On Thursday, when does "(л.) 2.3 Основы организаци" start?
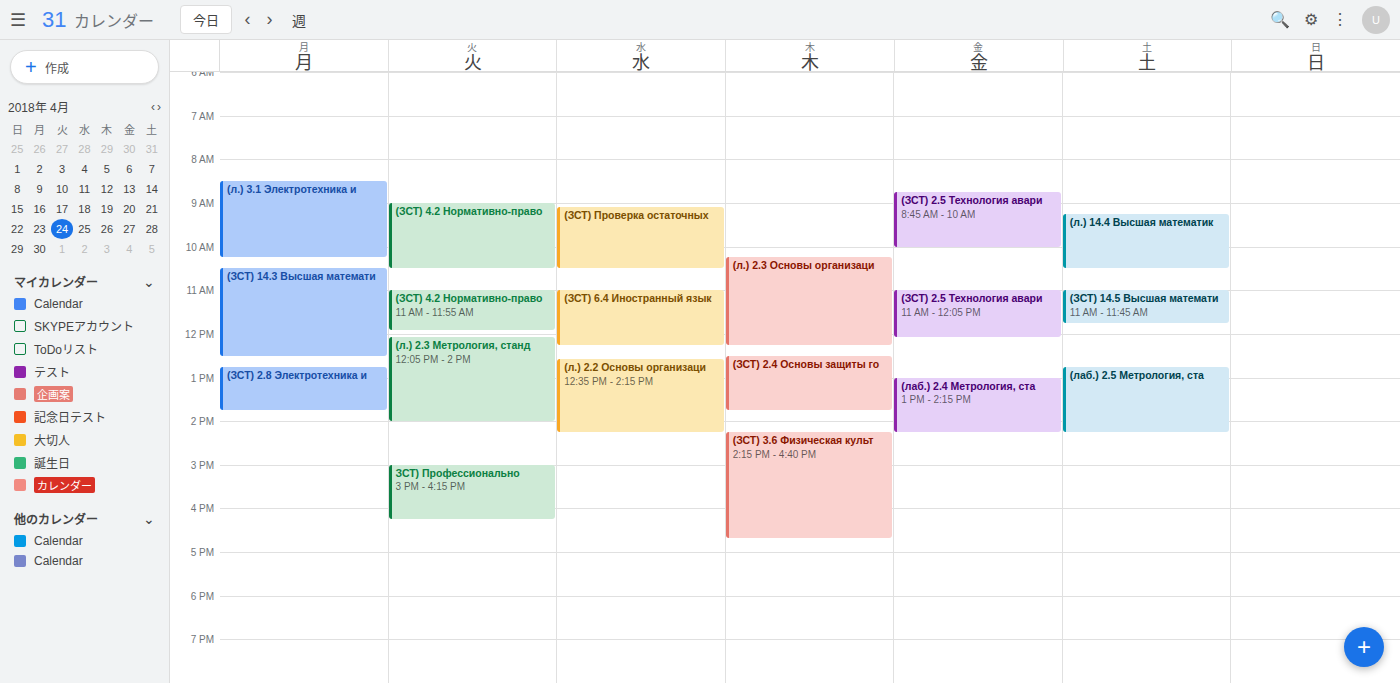
10:15 AM